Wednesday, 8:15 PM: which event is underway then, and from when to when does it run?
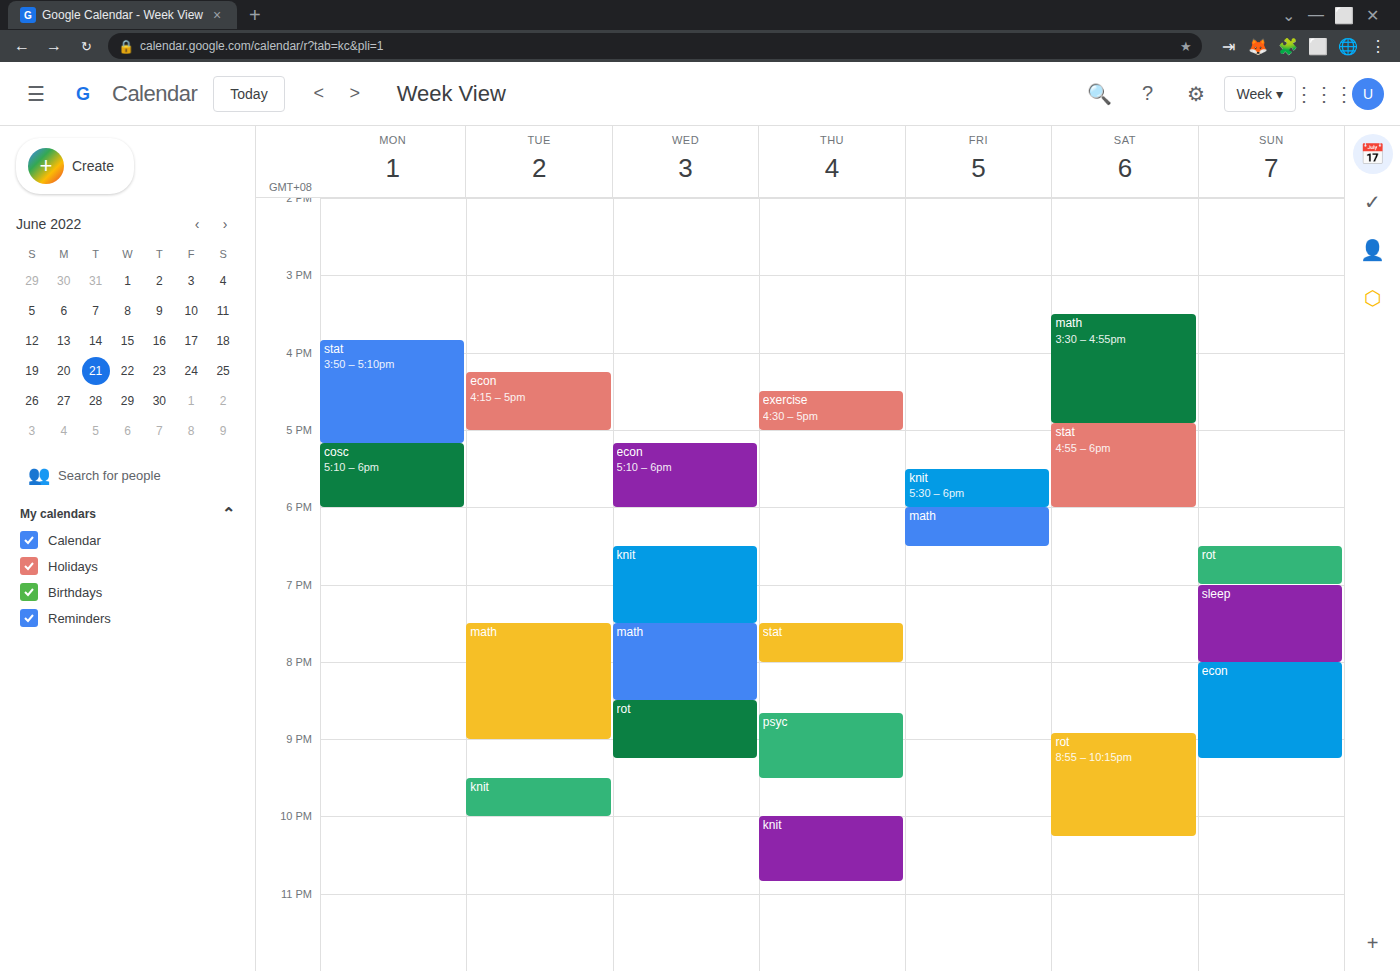
"math", 7:30 PM to 8:30 PM